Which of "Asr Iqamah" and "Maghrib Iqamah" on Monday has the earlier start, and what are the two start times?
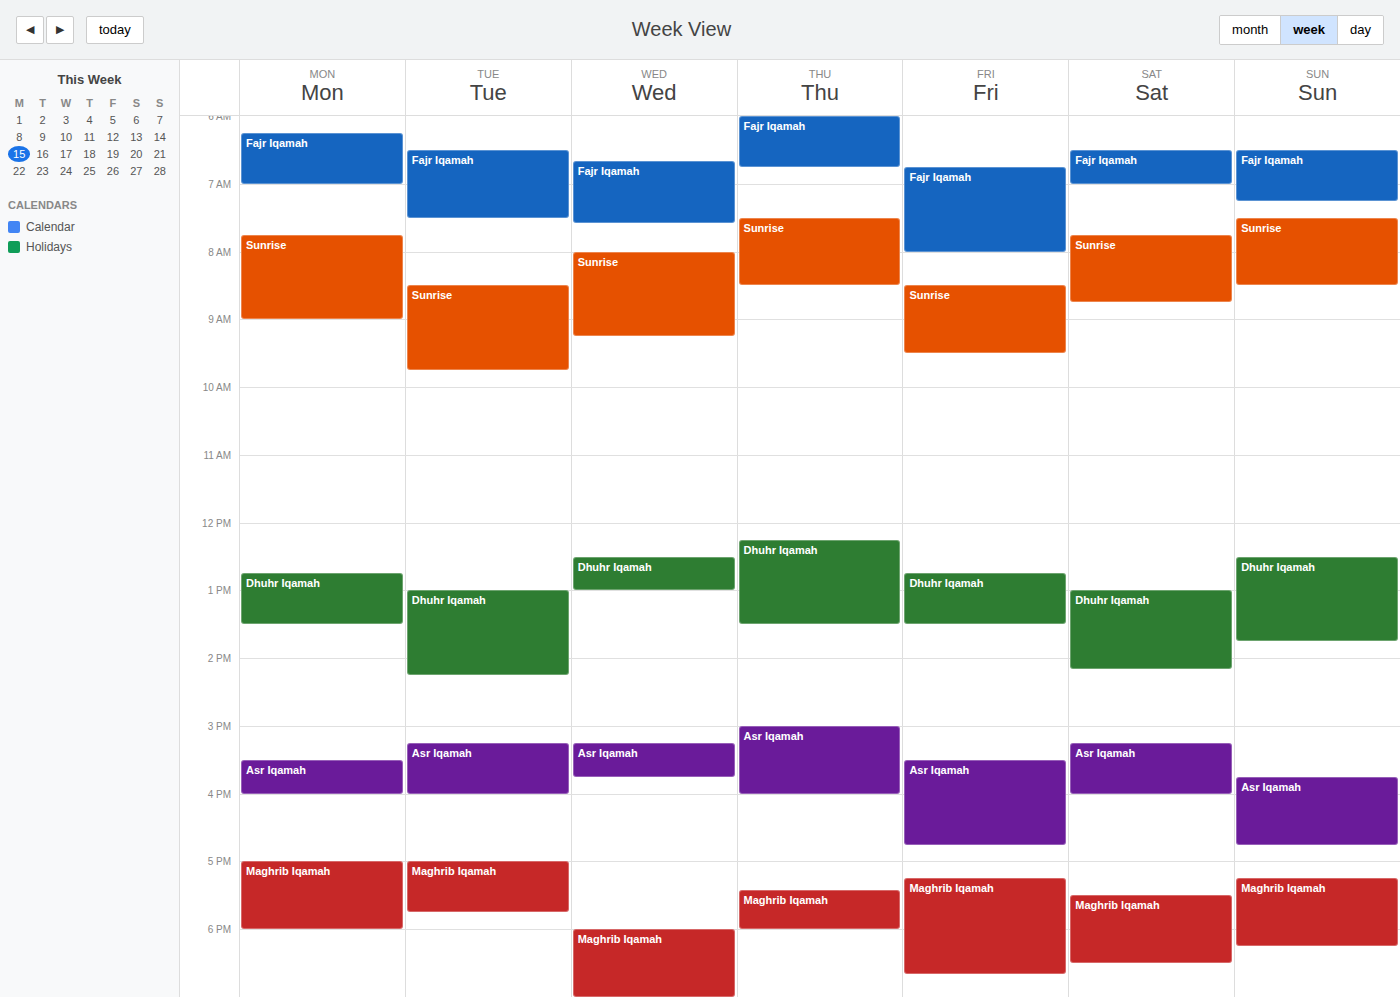
"Asr Iqamah" 3:30 PM; "Maghrib Iqamah" 5:00 PM.